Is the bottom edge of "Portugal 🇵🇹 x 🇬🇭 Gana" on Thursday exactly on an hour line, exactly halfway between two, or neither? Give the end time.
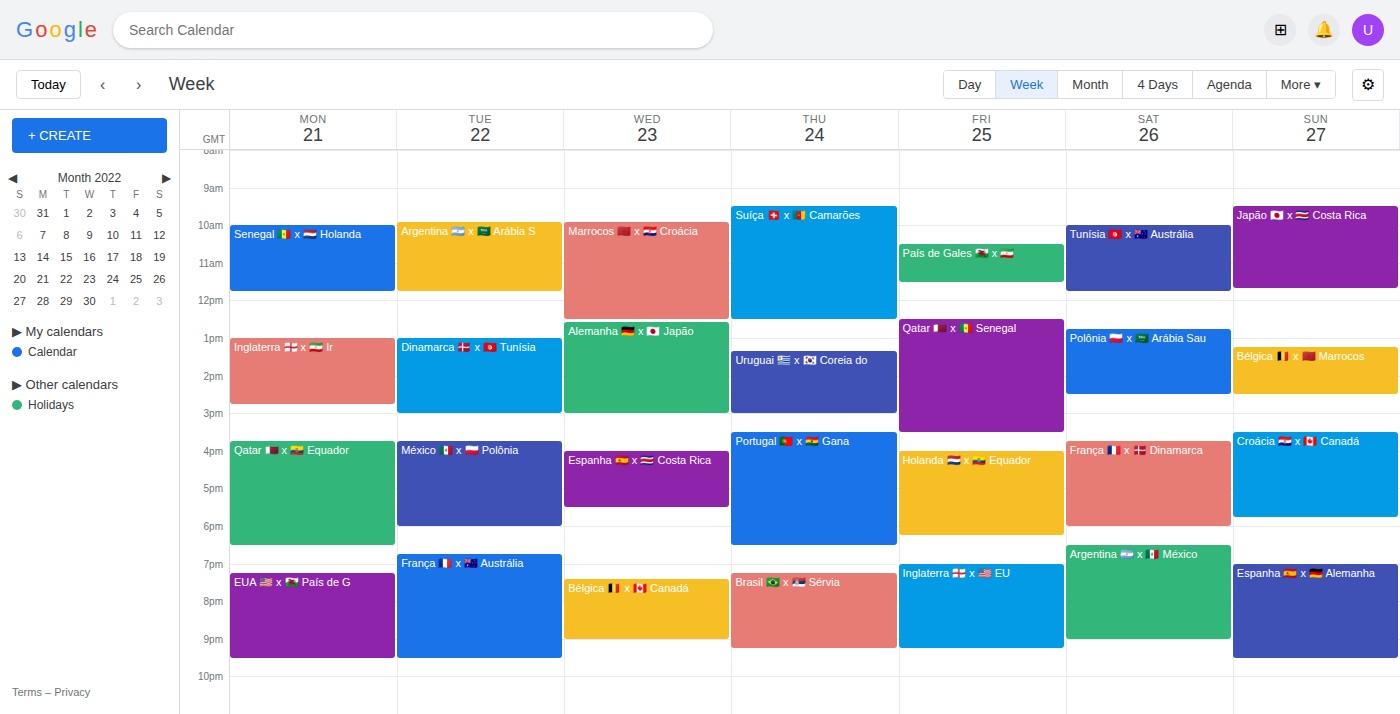
6:30 PM -- halfway between the 6 PM and 7 PM lines.